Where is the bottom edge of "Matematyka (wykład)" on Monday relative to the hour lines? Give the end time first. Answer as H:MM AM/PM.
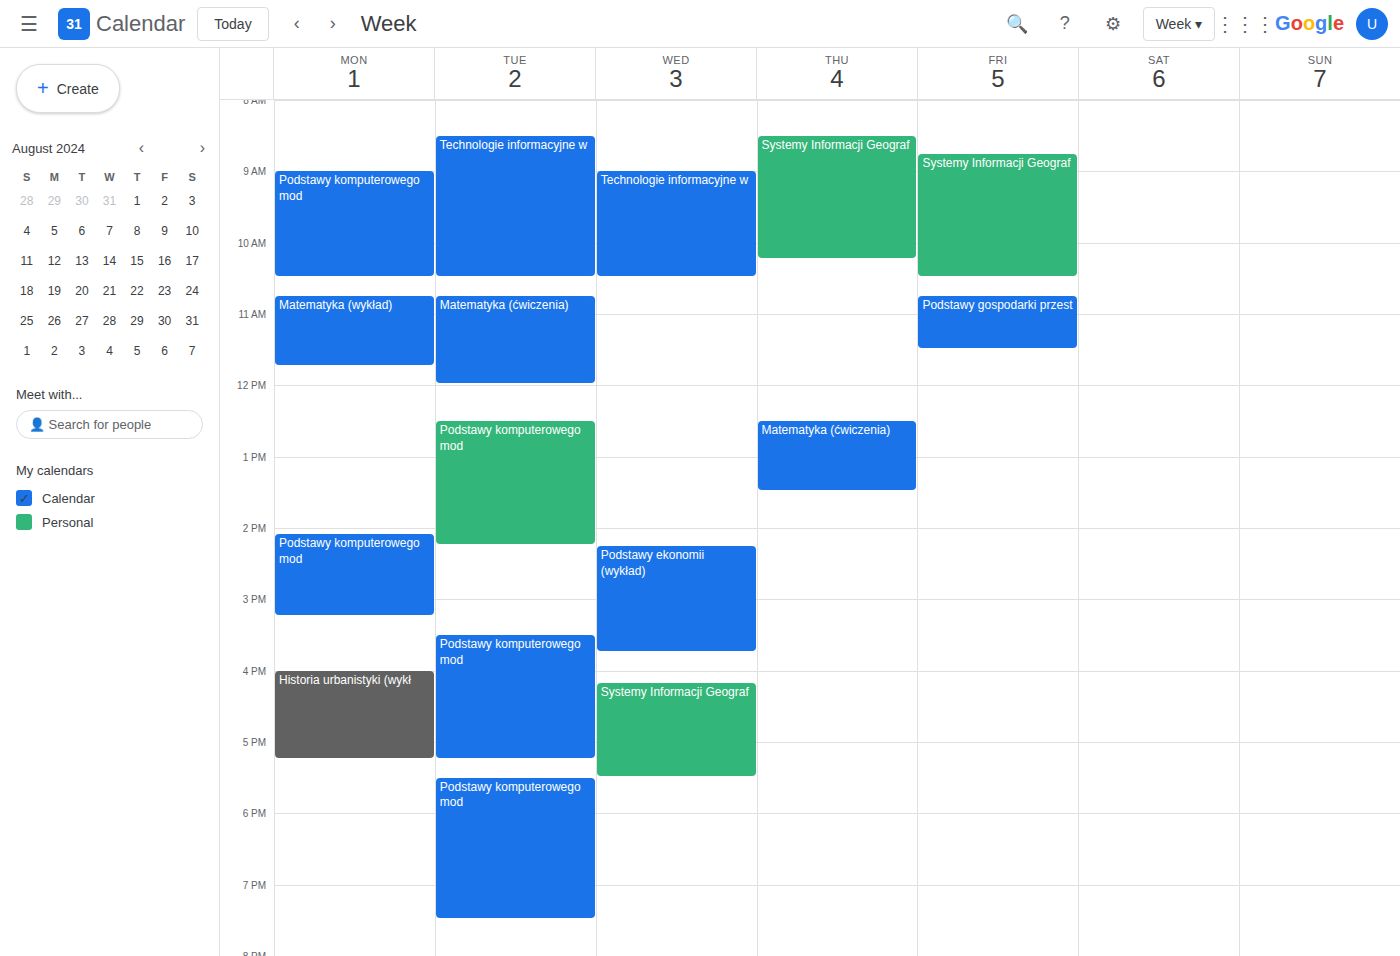
11:45 AM -- neither: three quarters of the way from the 11 AM line to the 12 PM line.